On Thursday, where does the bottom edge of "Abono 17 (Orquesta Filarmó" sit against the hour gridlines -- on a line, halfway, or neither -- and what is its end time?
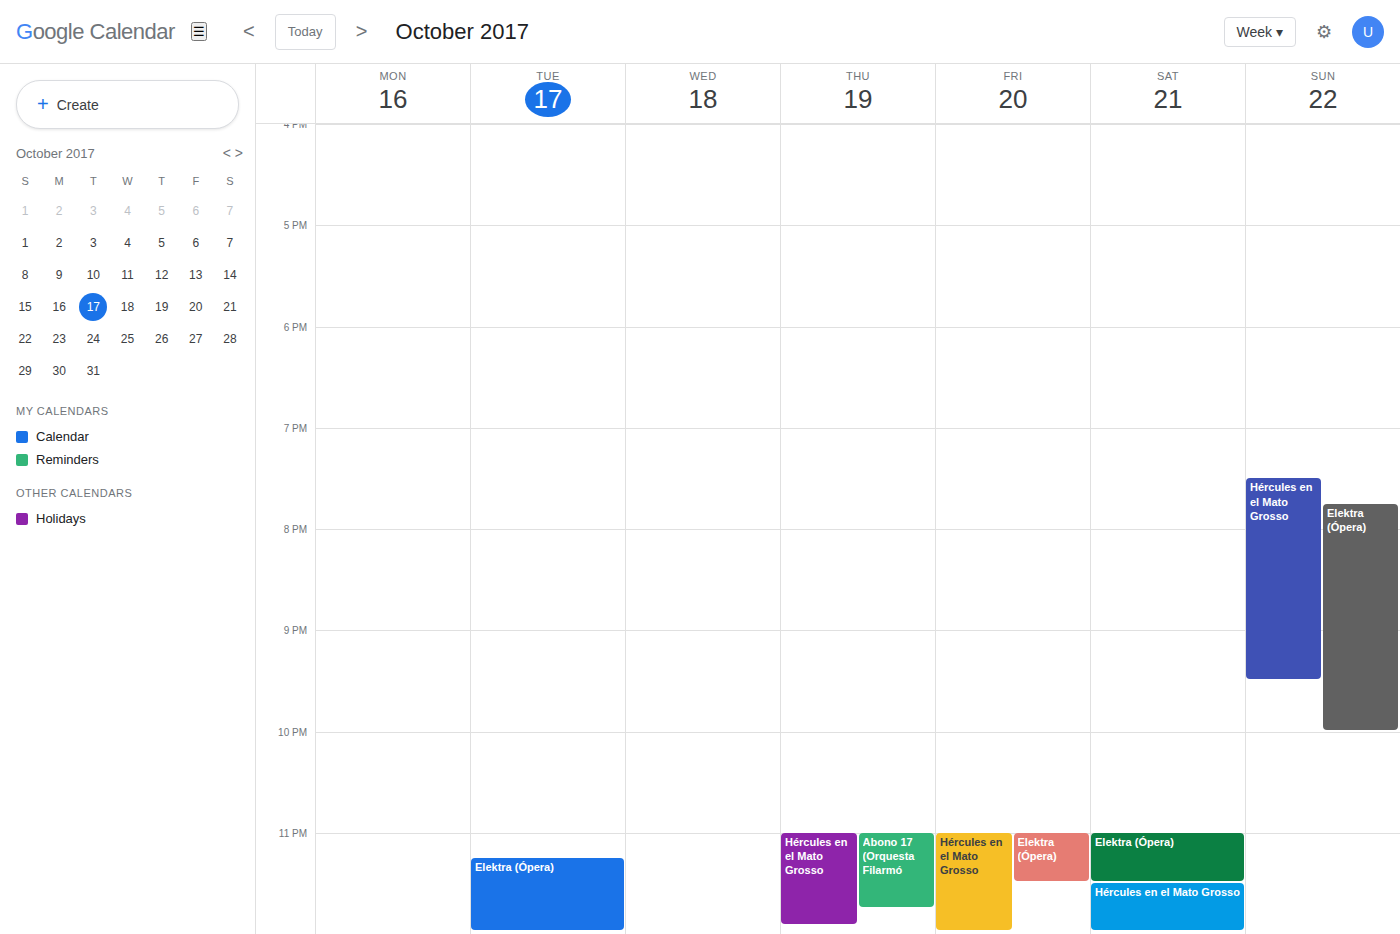
23:45 -- neither: three quarters of the way from the 23:00 line to the 24:00 line.